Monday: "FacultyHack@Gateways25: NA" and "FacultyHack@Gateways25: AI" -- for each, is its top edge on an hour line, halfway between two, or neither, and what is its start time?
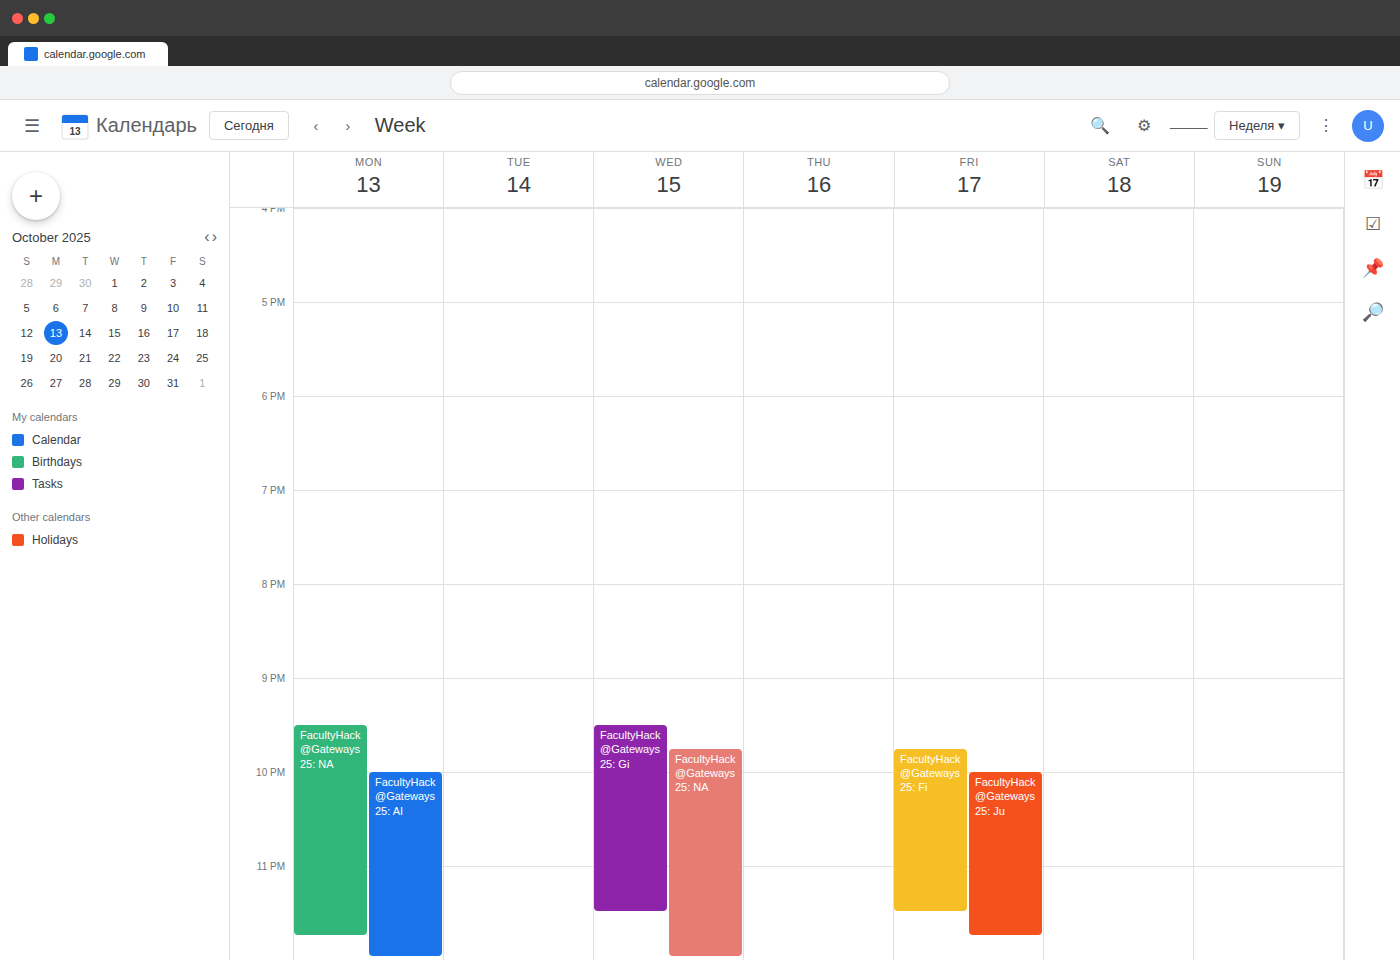
"FacultyHack@Gateways25: NA": 9:30 PM, halfway between the 9 PM and 10 PM lines. "FacultyHack@Gateways25: AI": 10:00 PM, exactly on the 10 PM line.